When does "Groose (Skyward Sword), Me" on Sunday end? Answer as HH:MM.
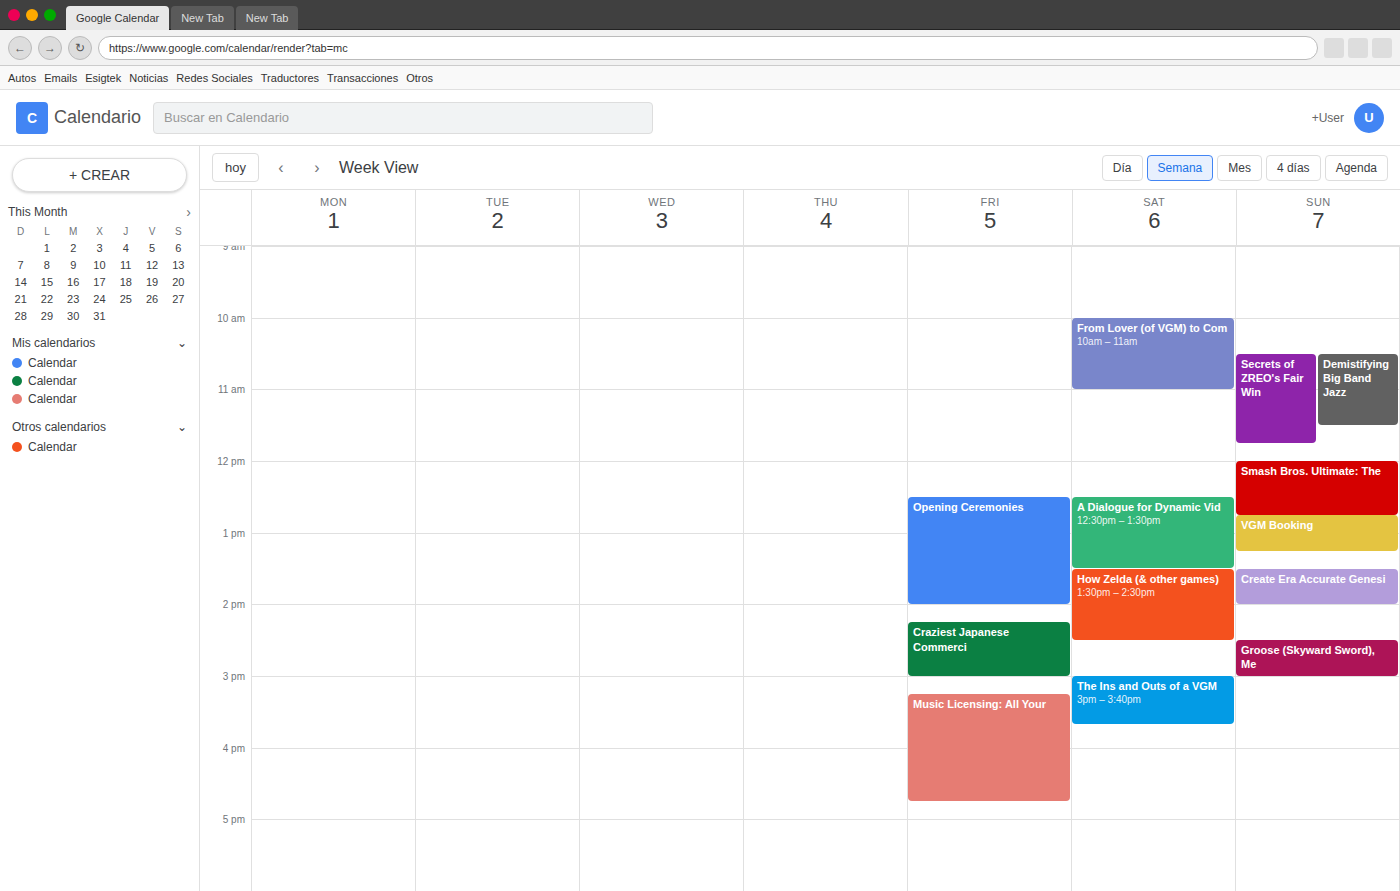
15:00